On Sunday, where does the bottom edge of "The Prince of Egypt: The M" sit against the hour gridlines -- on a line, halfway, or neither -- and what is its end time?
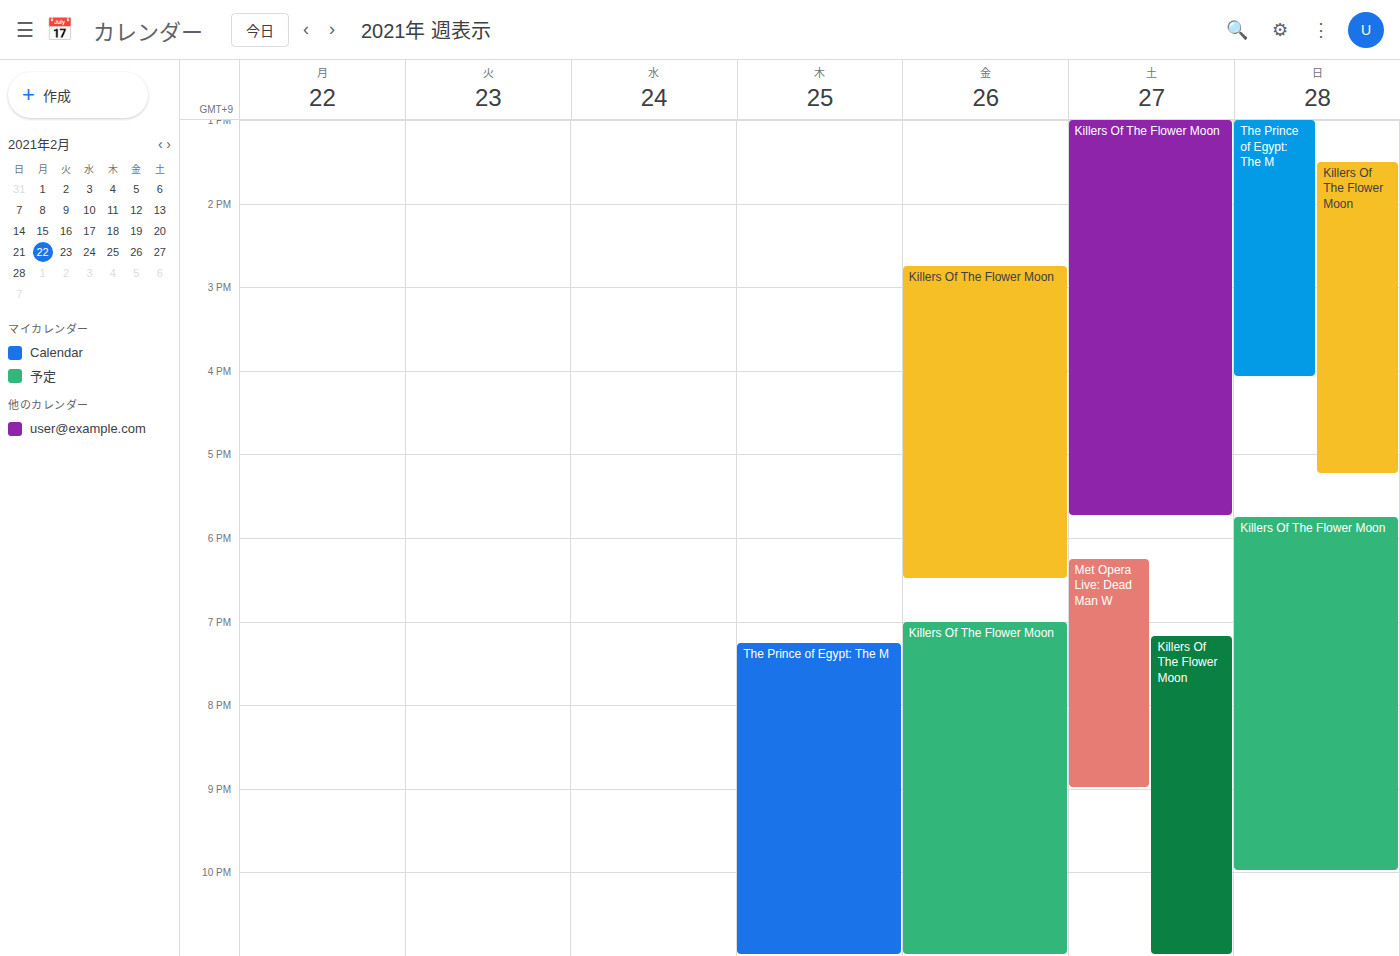
4:05 PM -- neither: 5 minutes below the 4 PM line and 55 minutes above the 5 PM line.